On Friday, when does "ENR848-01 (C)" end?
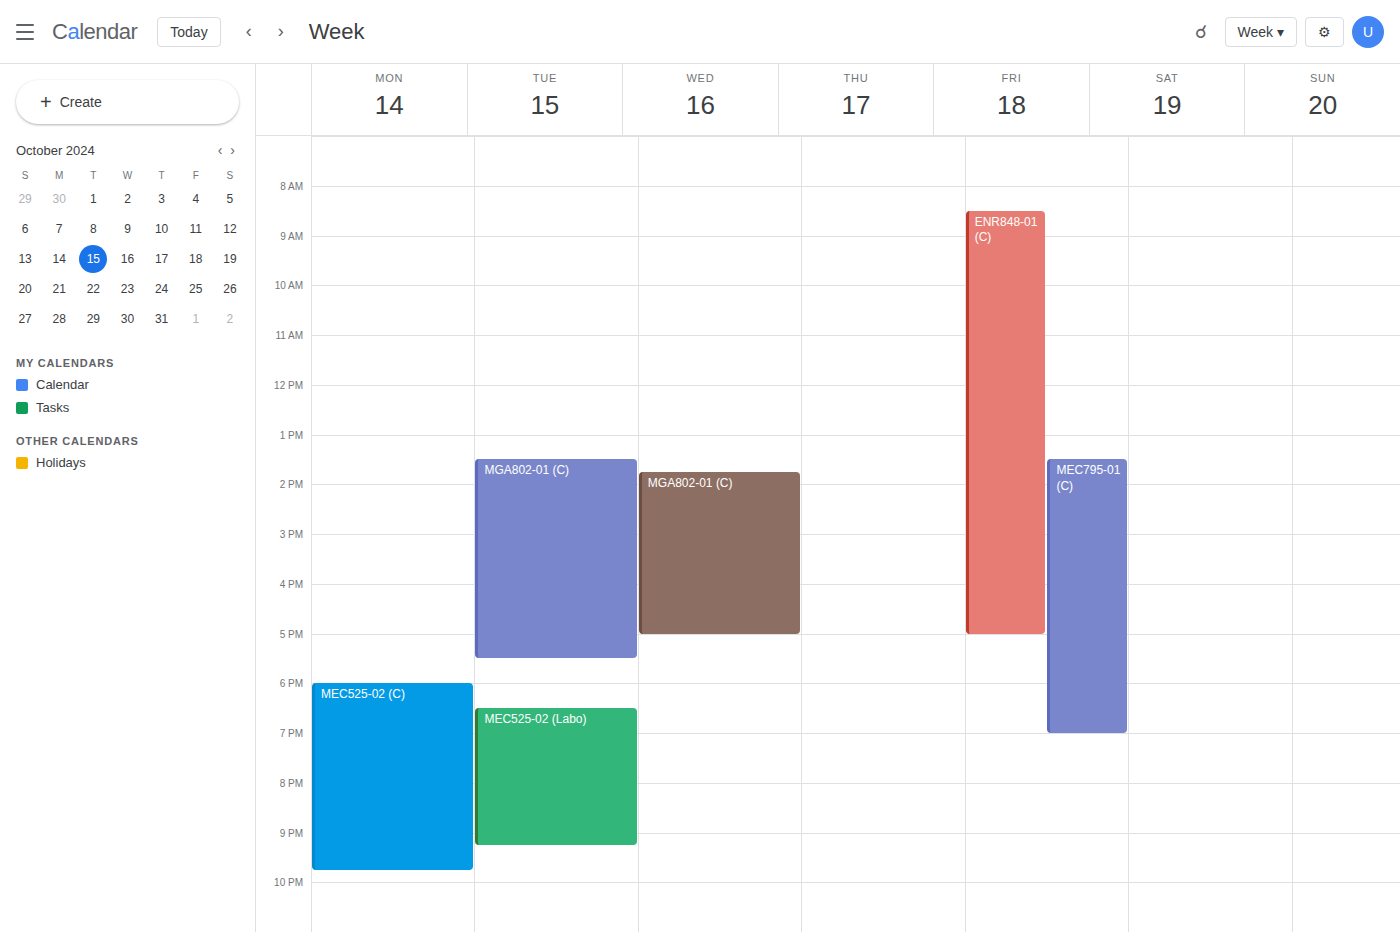
5:00 PM